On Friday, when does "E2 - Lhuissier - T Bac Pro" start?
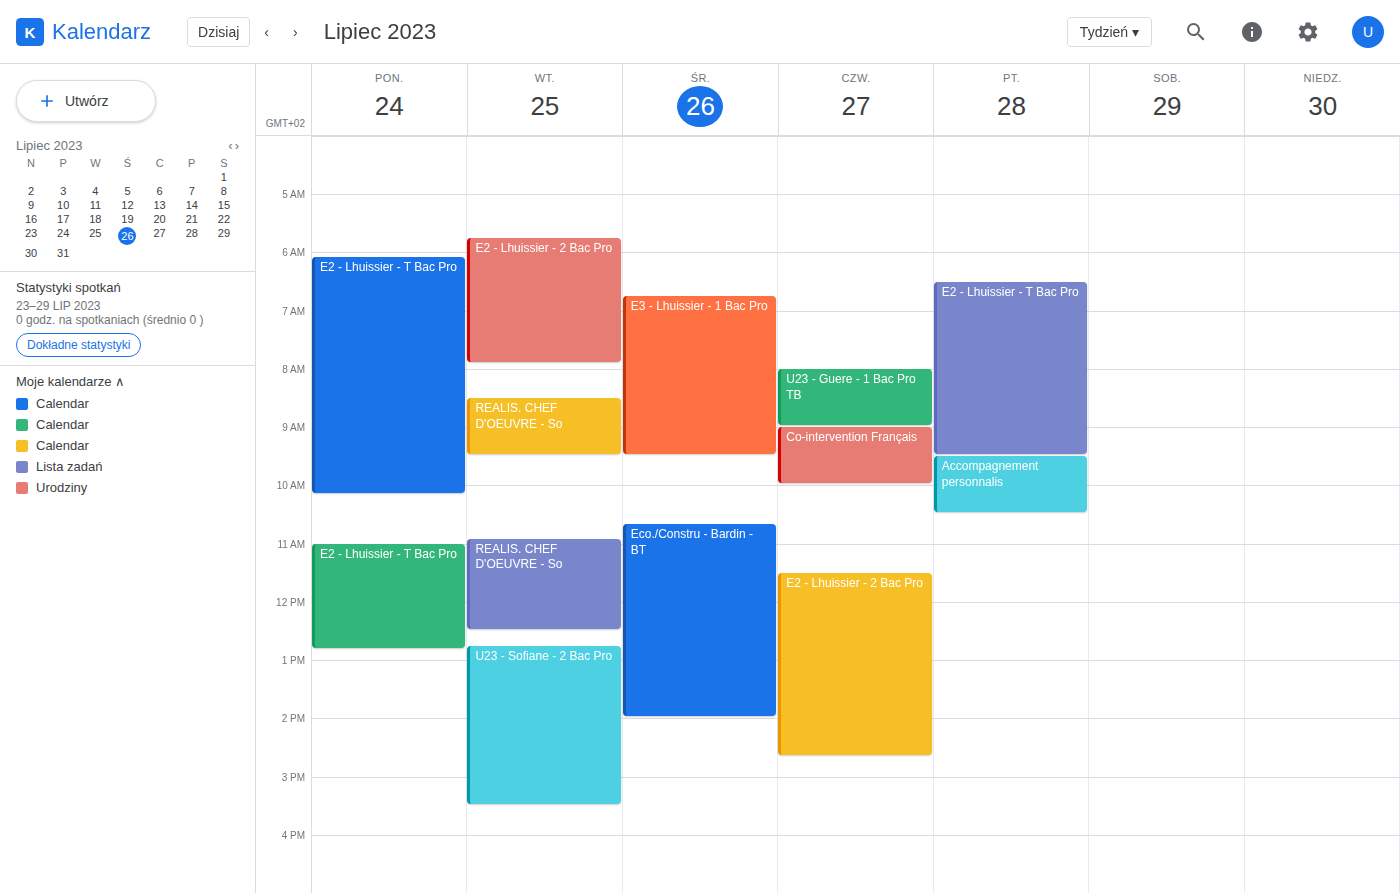
6:30 AM